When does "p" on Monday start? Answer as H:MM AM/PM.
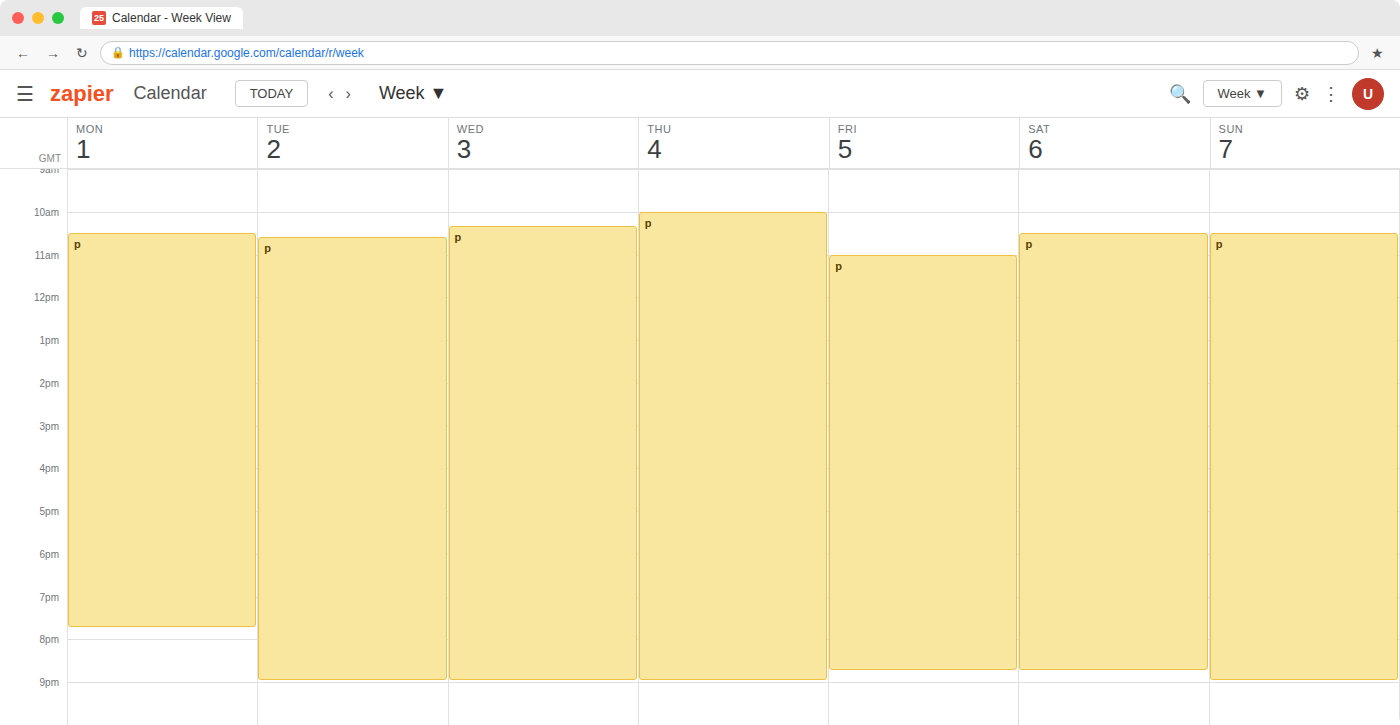
10:30 AM